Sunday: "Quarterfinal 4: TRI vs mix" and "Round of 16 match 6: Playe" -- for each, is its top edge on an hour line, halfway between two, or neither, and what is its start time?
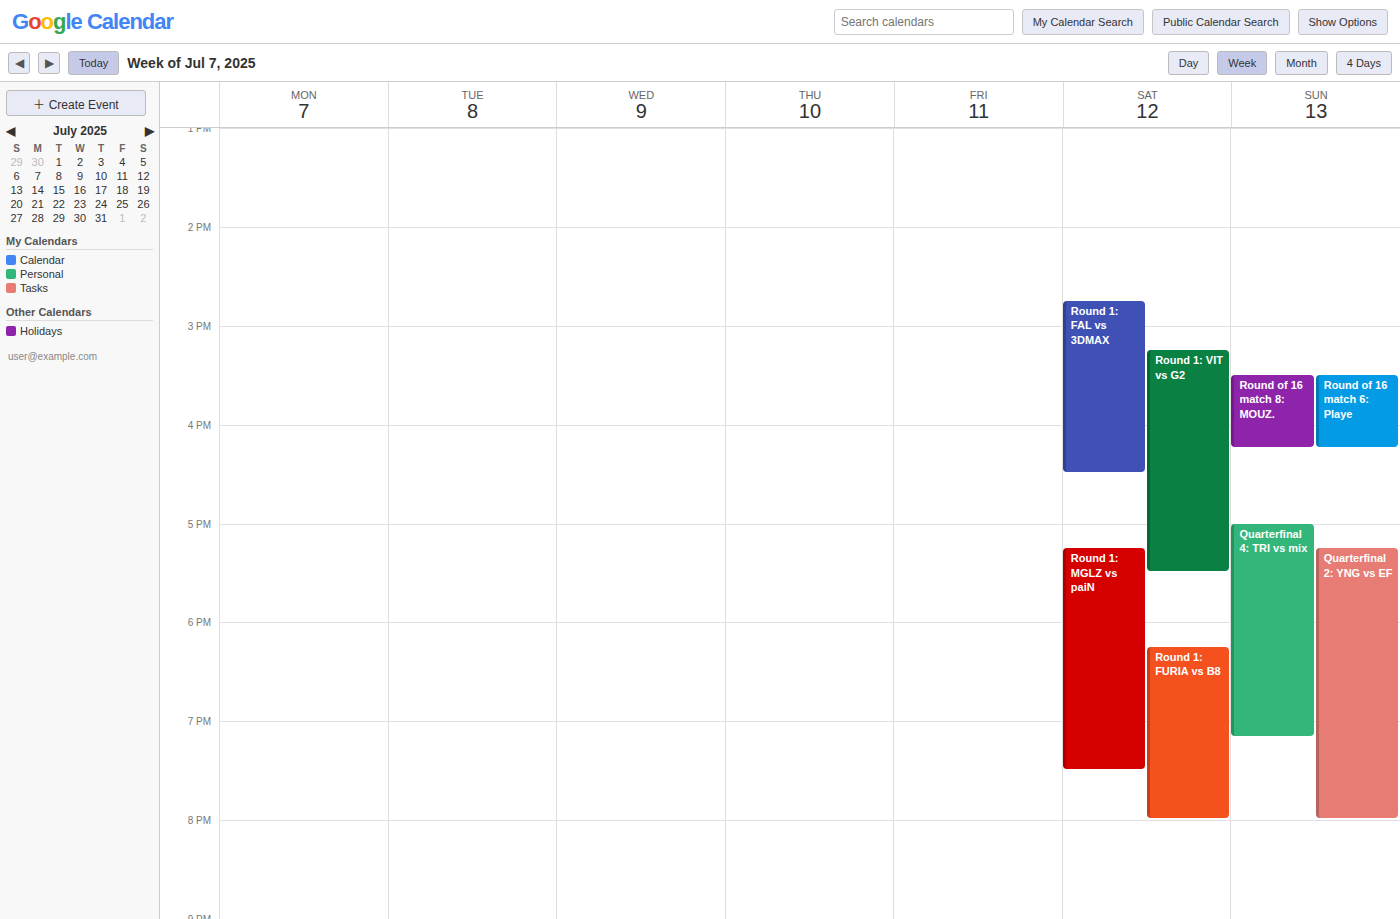
"Quarterfinal 4: TRI vs mix": 5:00 PM, exactly on the 5 PM line. "Round of 16 match 6: Playe": 3:30 PM, halfway between the 3 PM and 4 PM lines.